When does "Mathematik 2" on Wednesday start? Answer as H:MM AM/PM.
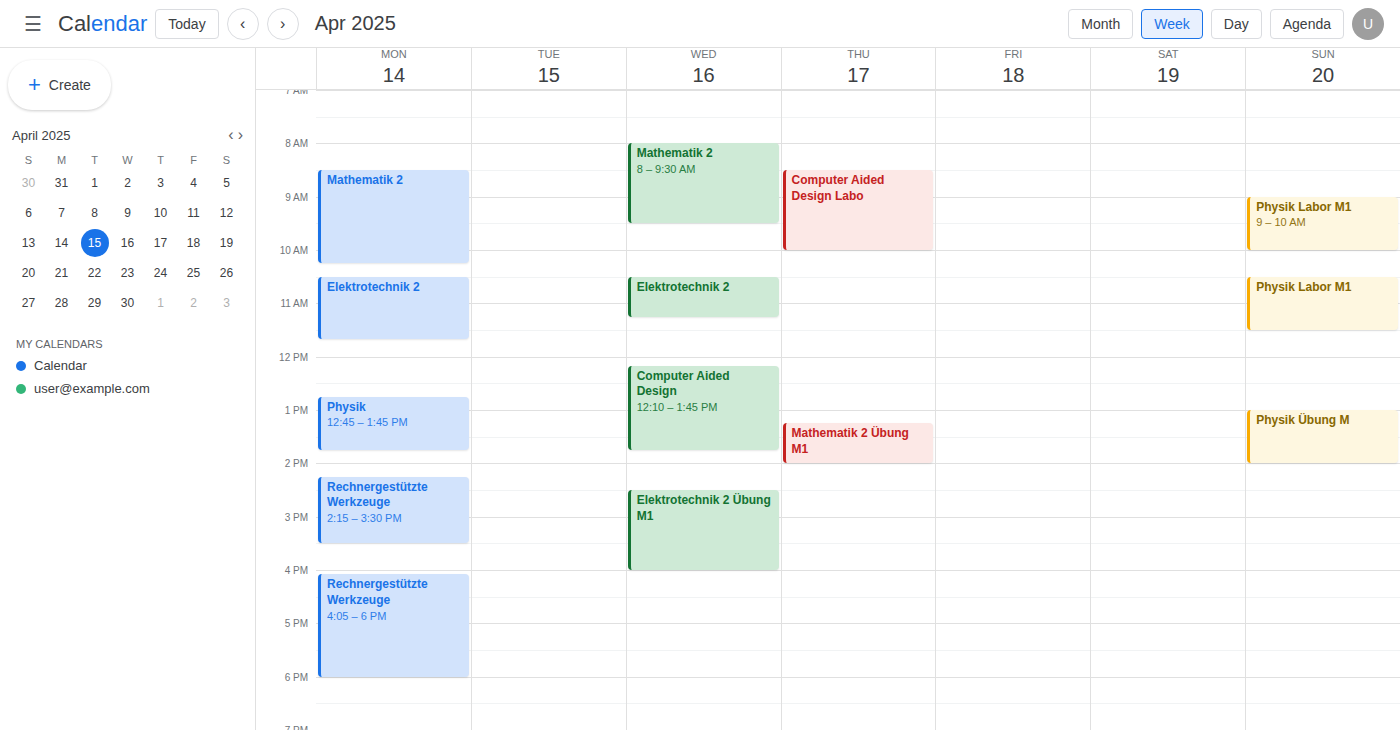
8:00 AM